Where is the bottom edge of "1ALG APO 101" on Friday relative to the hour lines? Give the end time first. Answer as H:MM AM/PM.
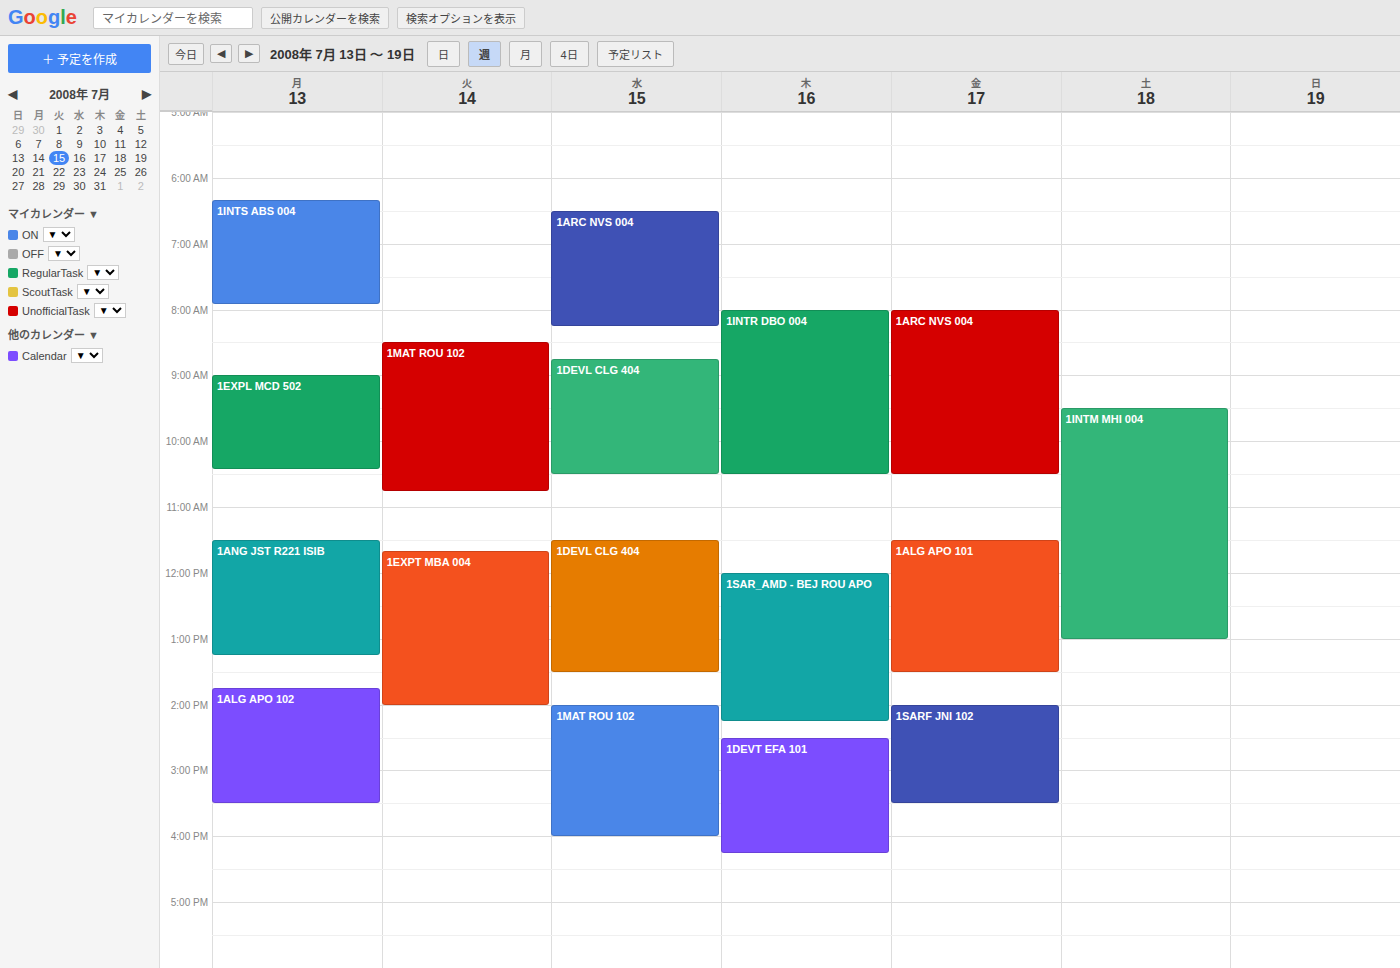
1:30 PM -- halfway between the 1 PM and 2 PM lines.